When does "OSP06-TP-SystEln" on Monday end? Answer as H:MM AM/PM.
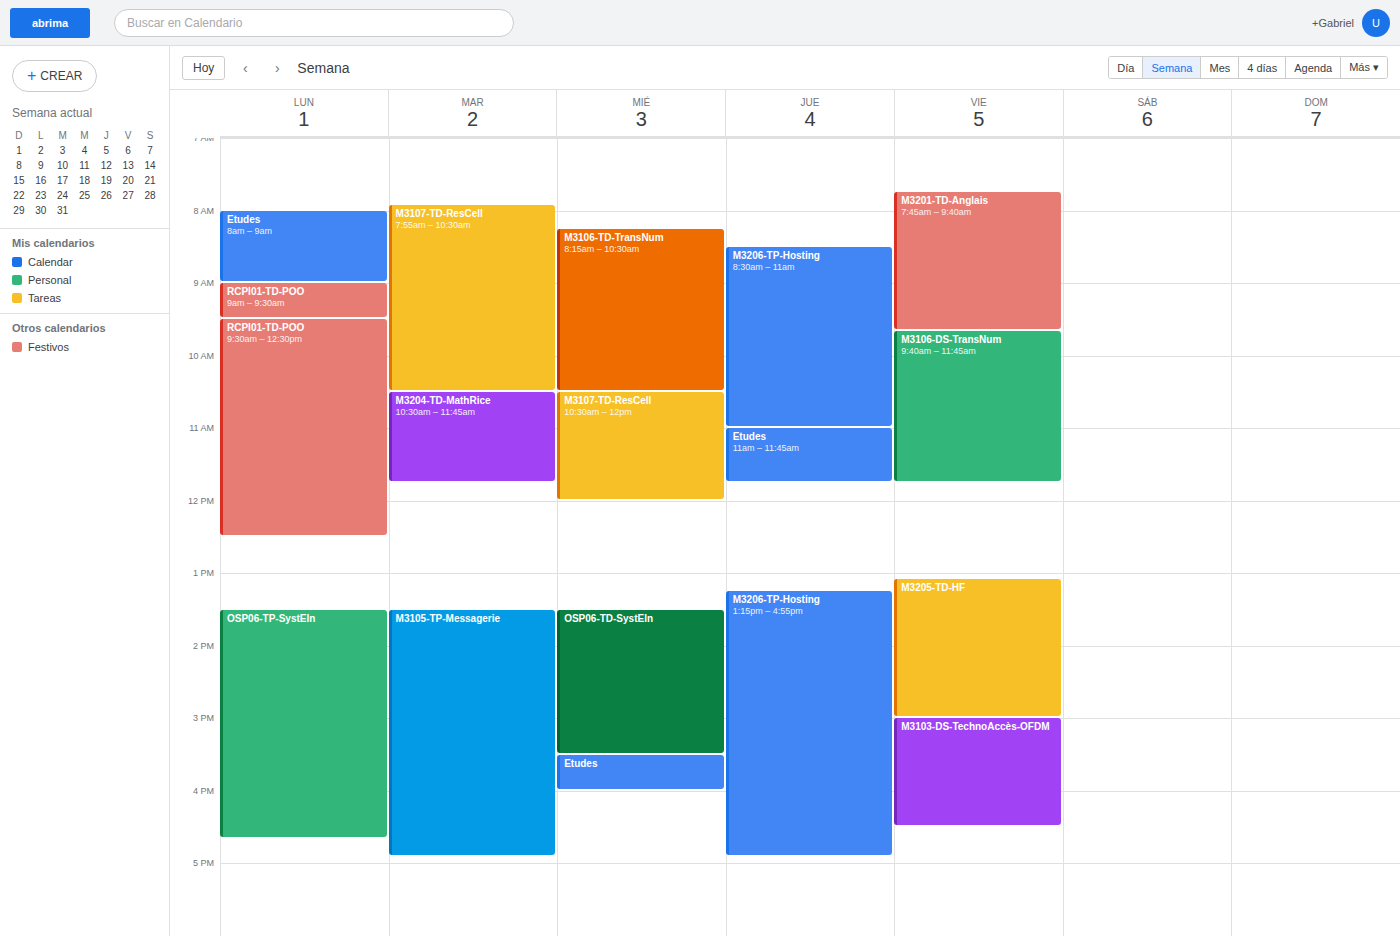
4:40 PM